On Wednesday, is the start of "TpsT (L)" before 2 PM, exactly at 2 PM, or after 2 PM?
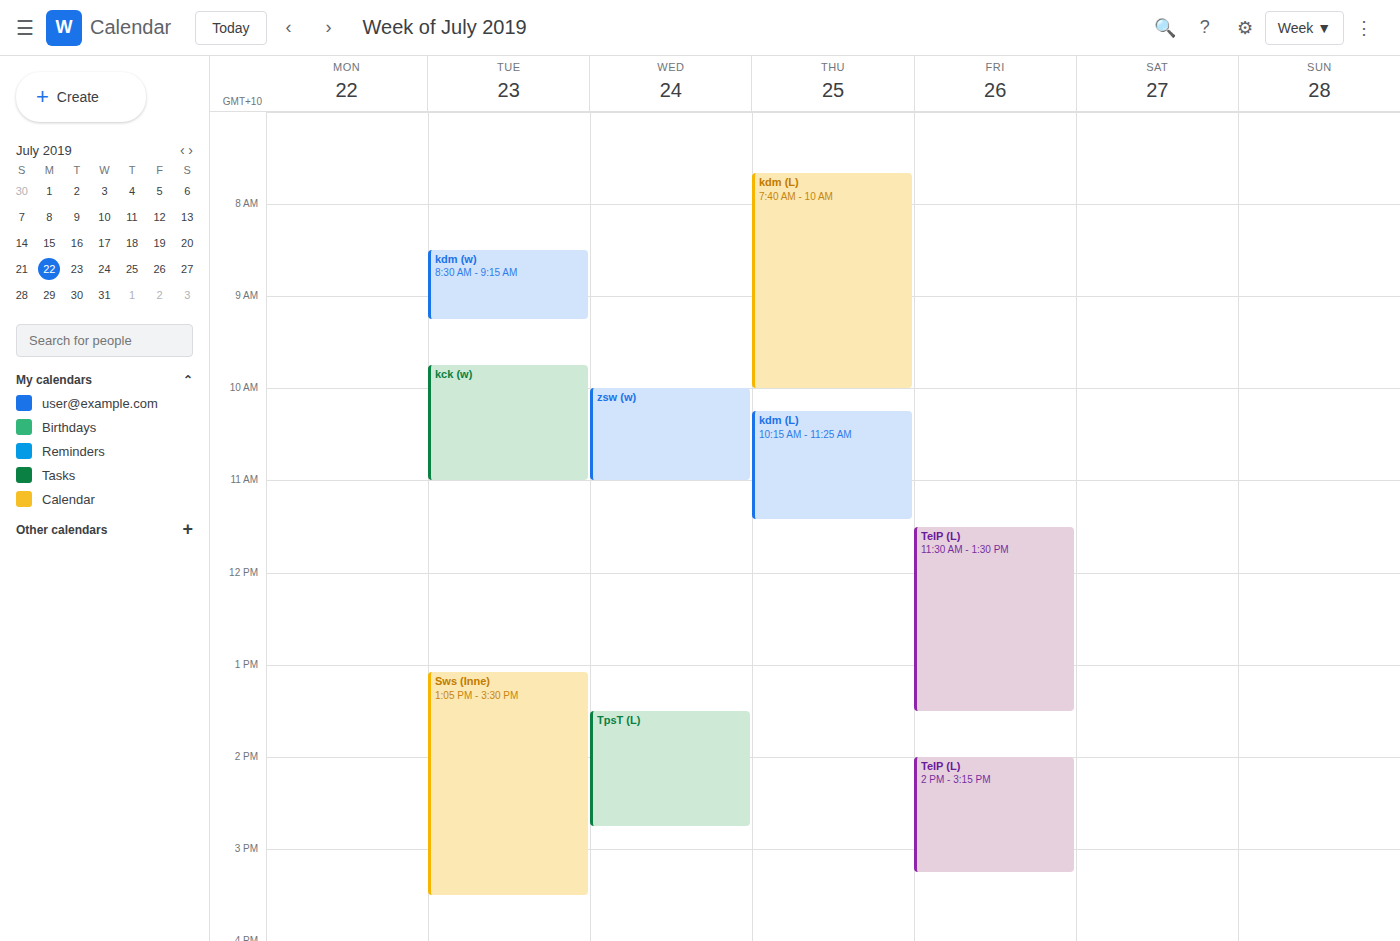
1:30 PM -- before 2 PM, 30 minutes above the 2 PM line.